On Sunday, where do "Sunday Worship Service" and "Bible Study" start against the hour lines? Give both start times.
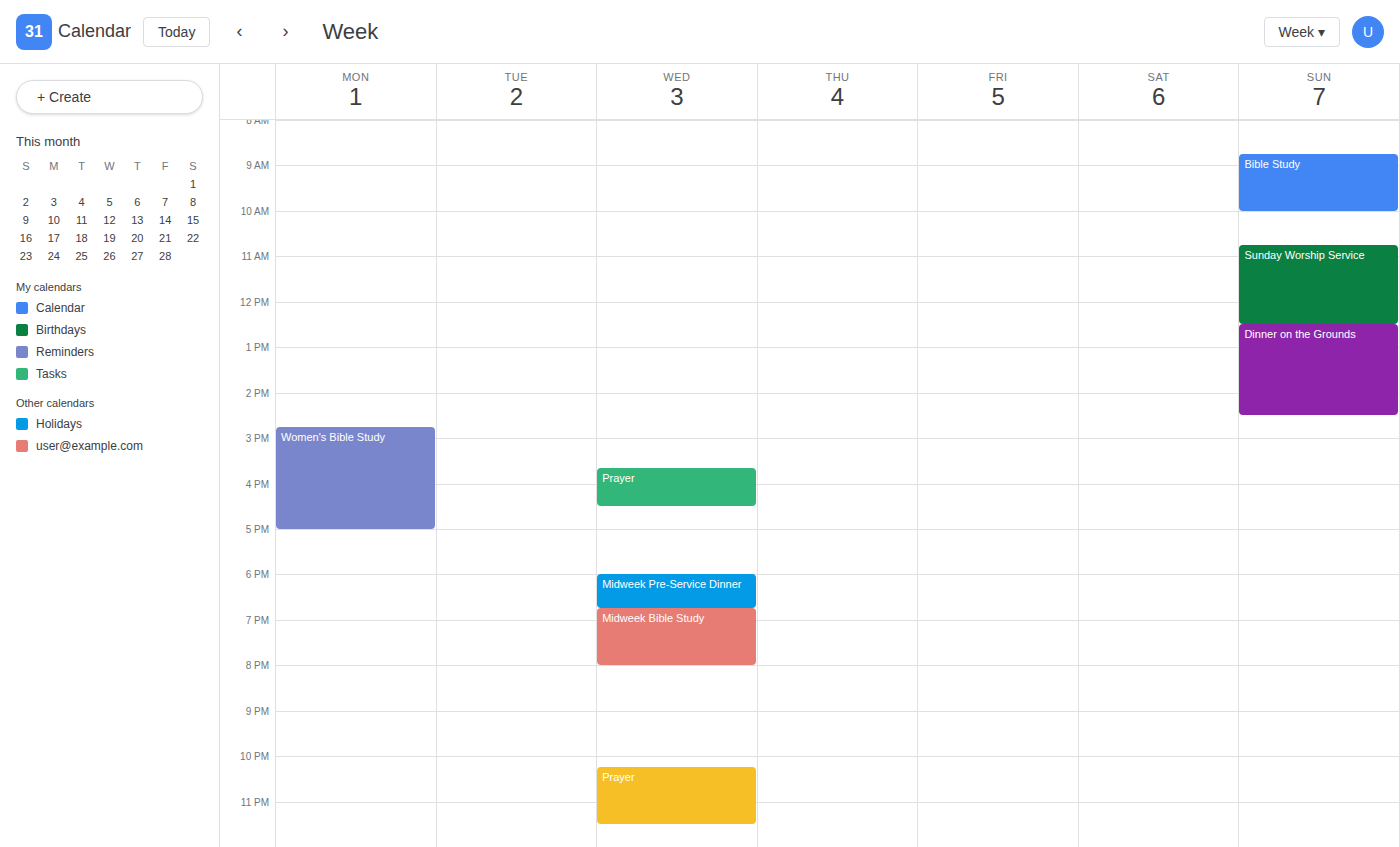
"Sunday Worship Service": 10:45 AM, neither: three quarters of the way from the 10 AM line to the 11 AM line. "Bible Study": 8:45 AM, neither: three quarters of the way from the 8 AM line to the 9 AM line.